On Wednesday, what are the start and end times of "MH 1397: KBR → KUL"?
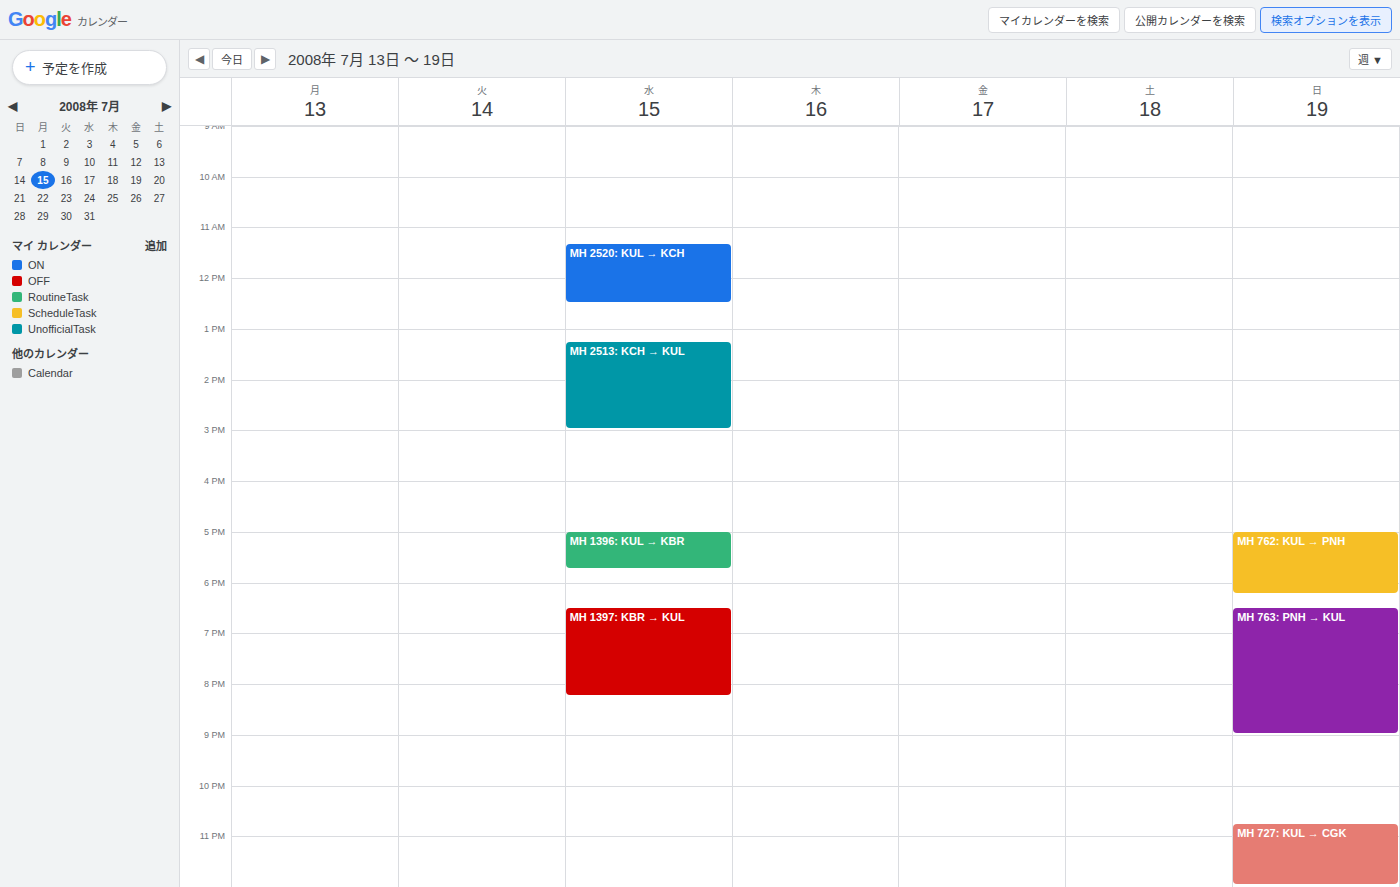
6:30 PM to 8:15 PM